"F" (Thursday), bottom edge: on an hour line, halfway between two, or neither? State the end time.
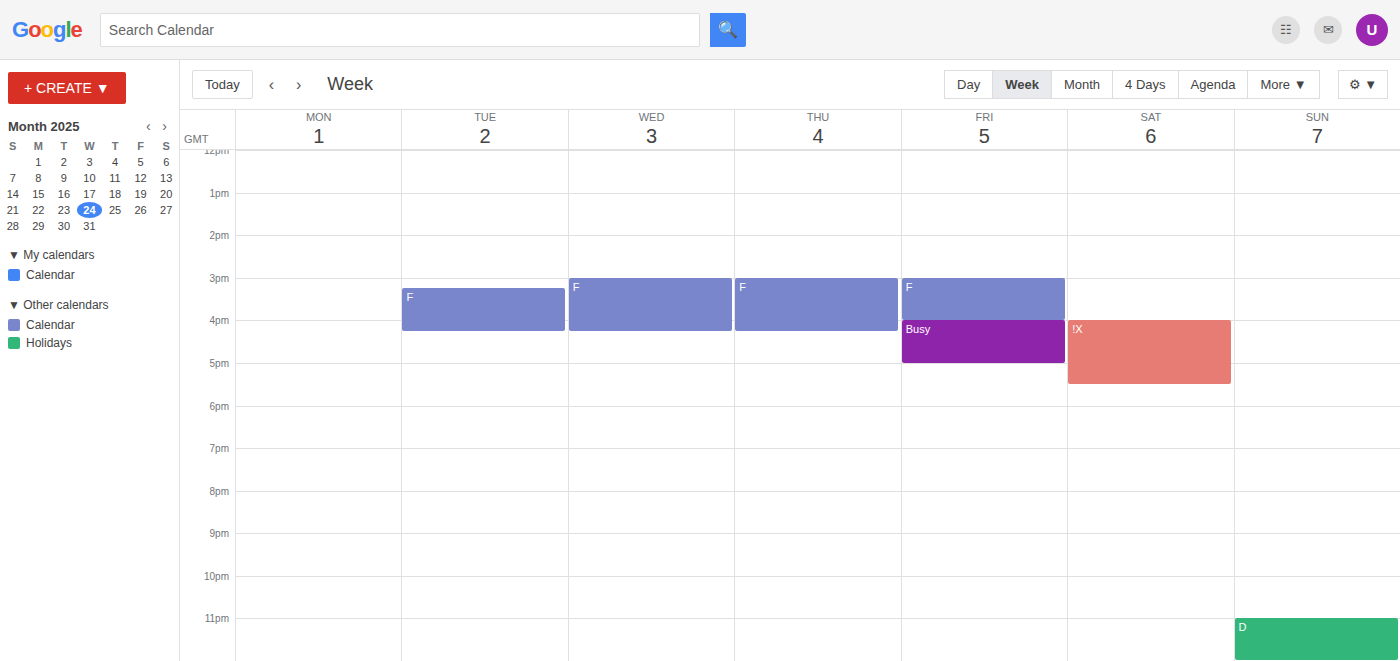
4:15 PM -- neither: a quarter of the way from the 4 PM line to the 5 PM line.